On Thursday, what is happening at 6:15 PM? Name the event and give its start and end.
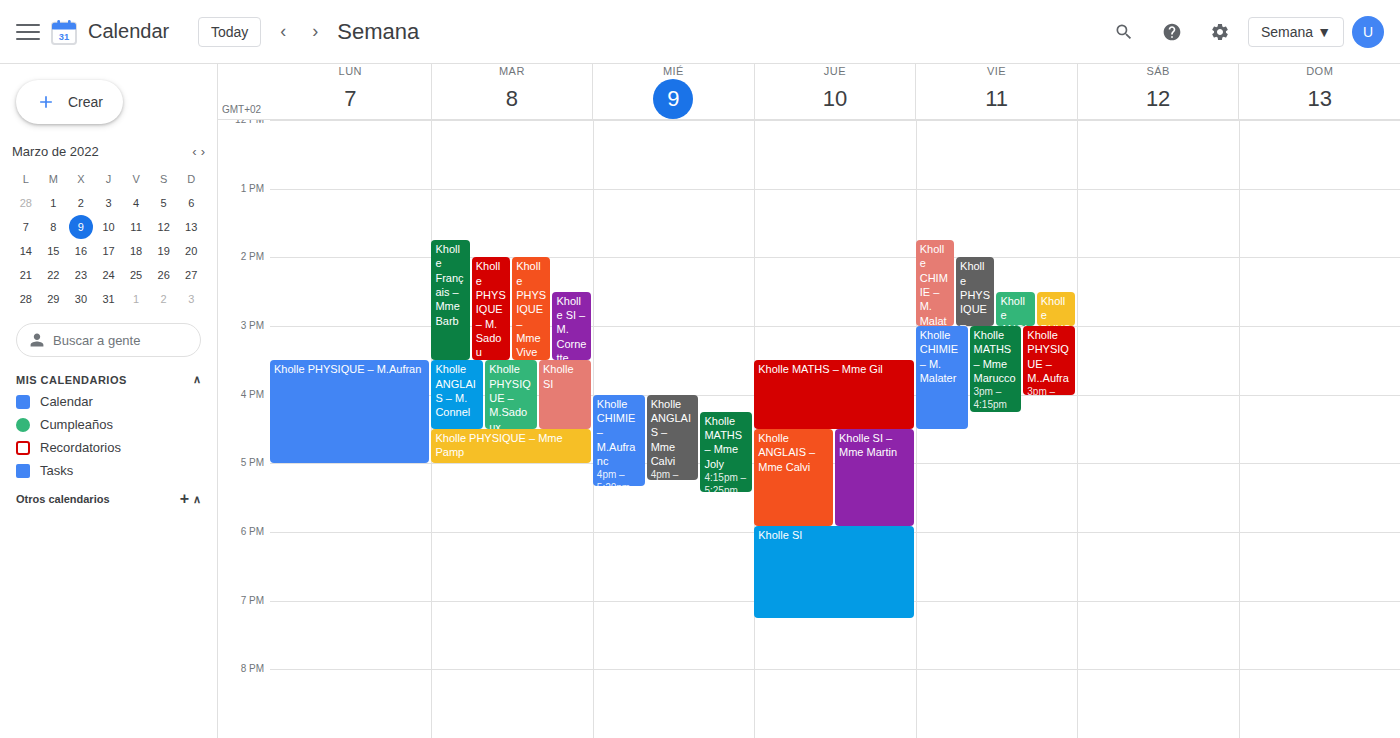
"Kholle SI", 5:55 PM to 7:15 PM